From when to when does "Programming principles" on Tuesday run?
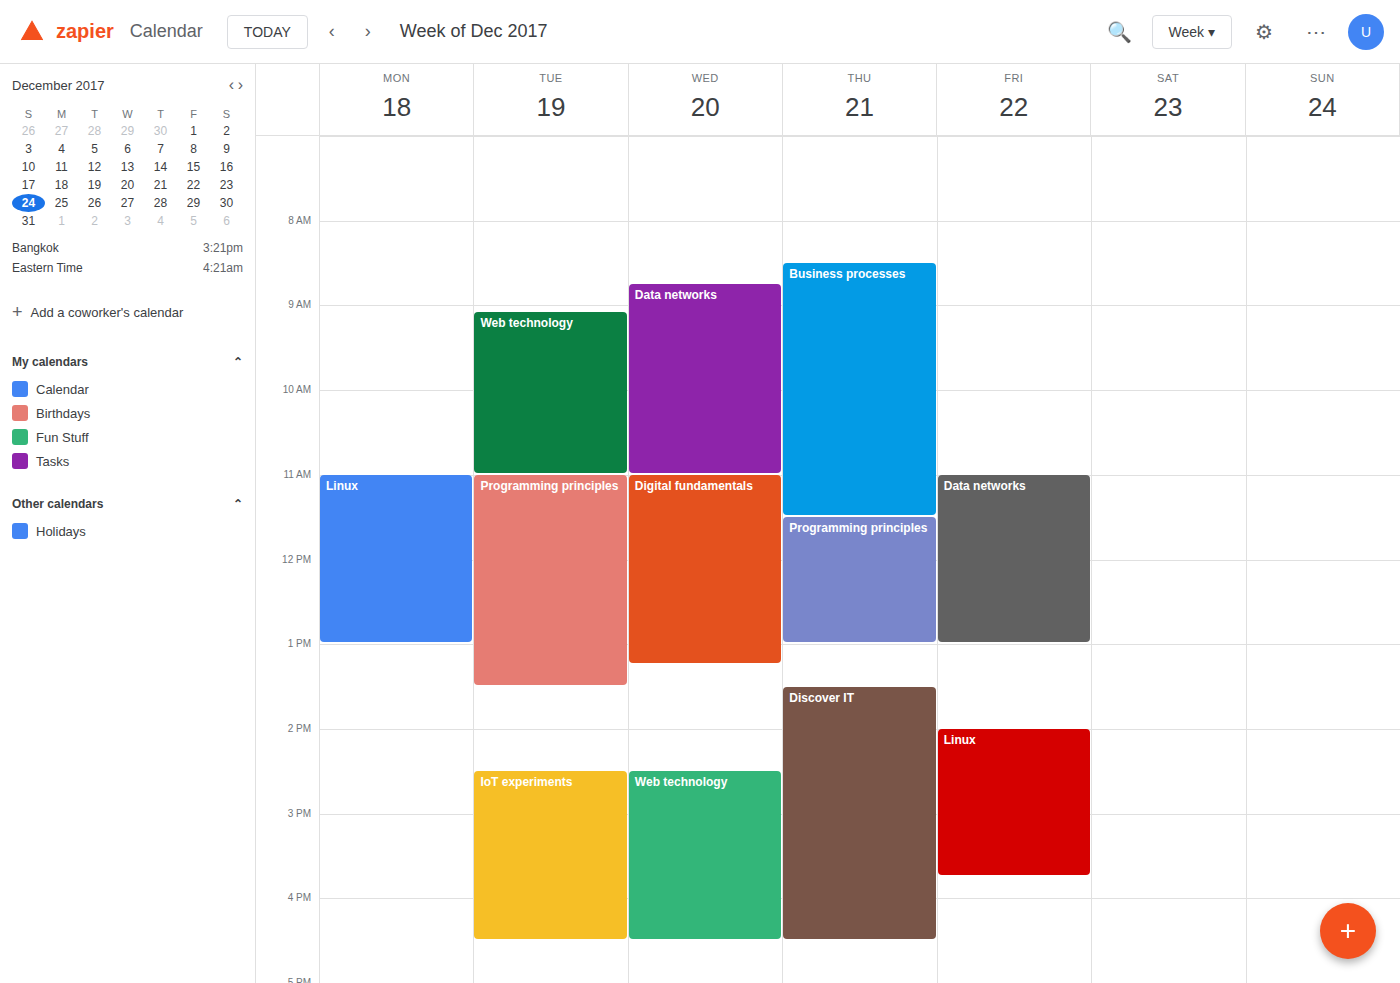
11:00 to 13:30